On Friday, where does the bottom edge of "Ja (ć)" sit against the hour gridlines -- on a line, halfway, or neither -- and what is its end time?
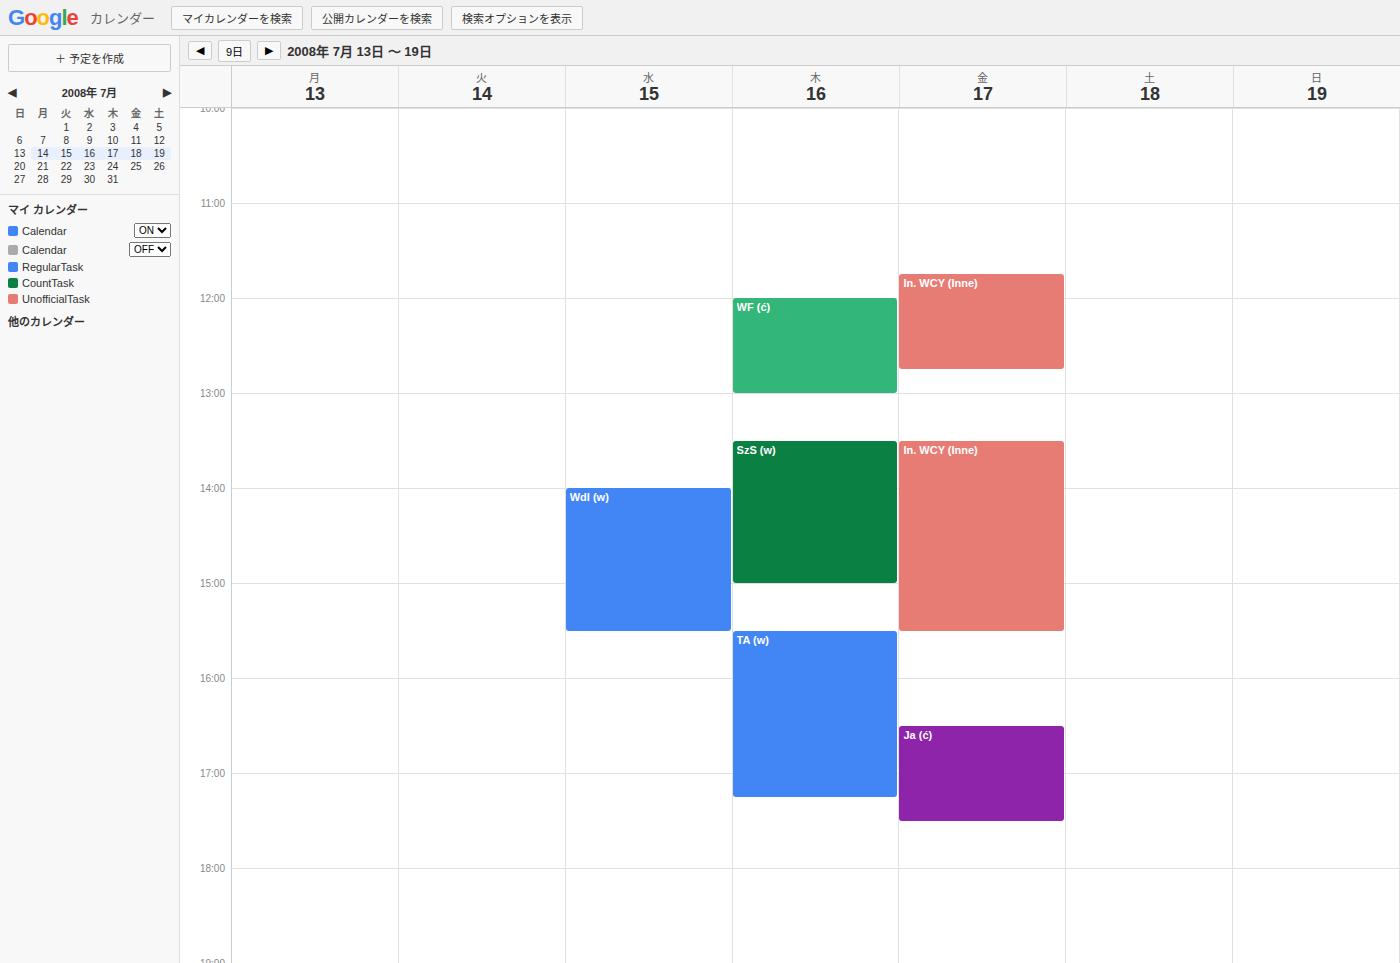
5:30 PM -- halfway between the 5 PM and 6 PM lines.